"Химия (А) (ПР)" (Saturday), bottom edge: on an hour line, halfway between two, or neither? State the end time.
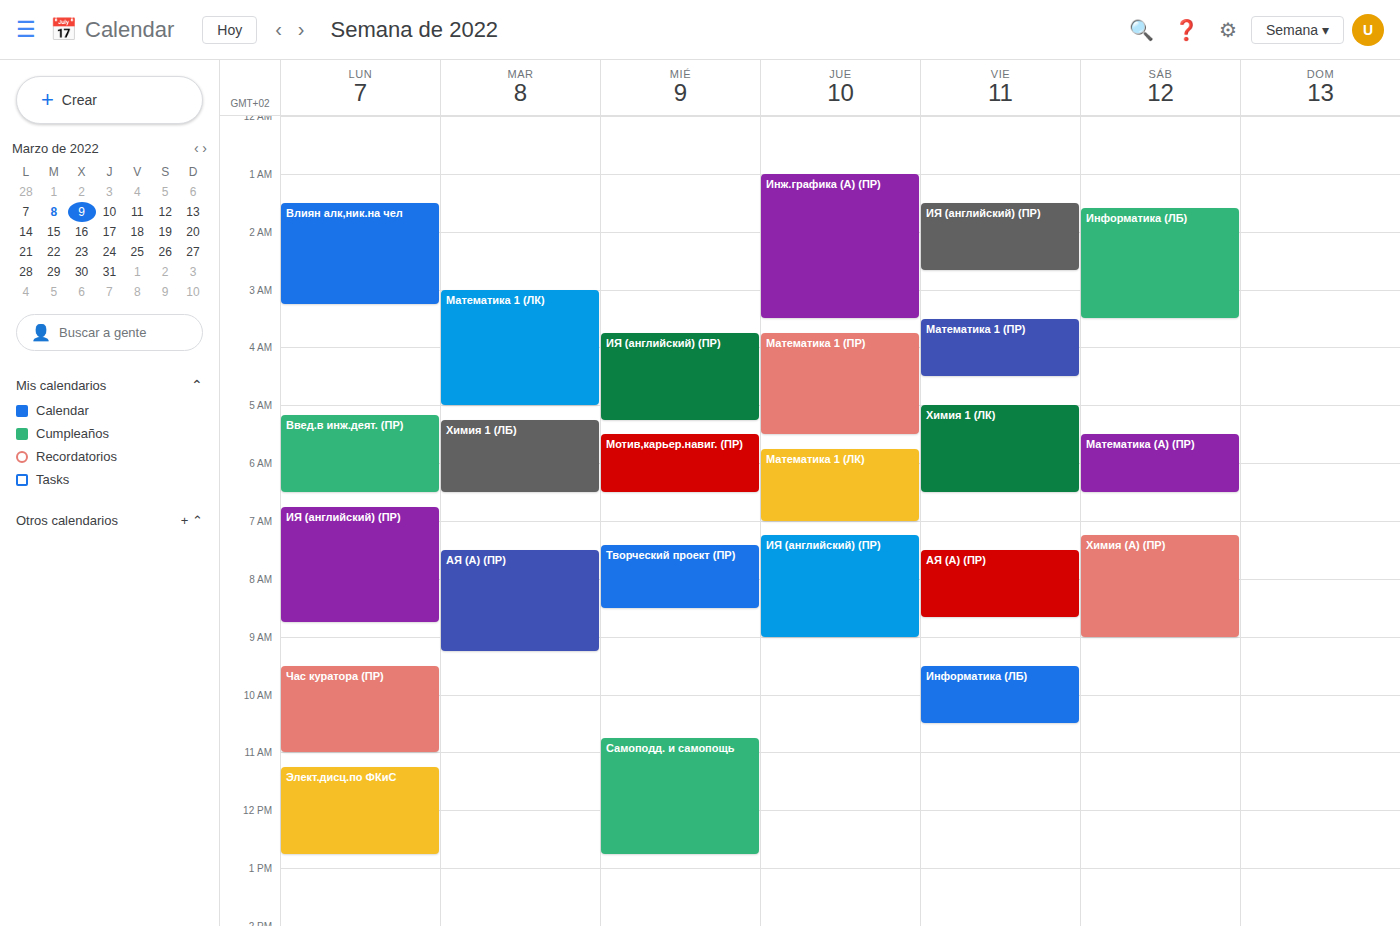
09:00 -- exactly on the 09:00 line.